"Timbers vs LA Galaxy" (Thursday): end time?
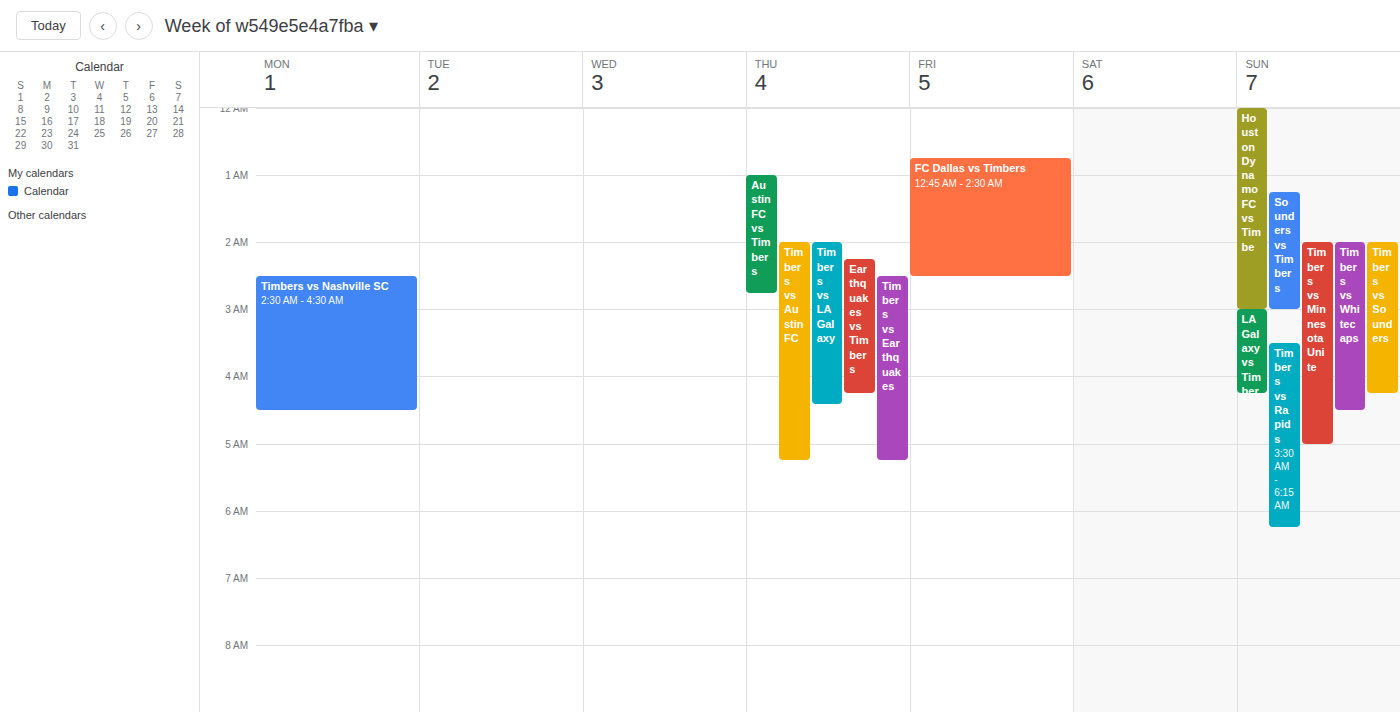
4:25 AM